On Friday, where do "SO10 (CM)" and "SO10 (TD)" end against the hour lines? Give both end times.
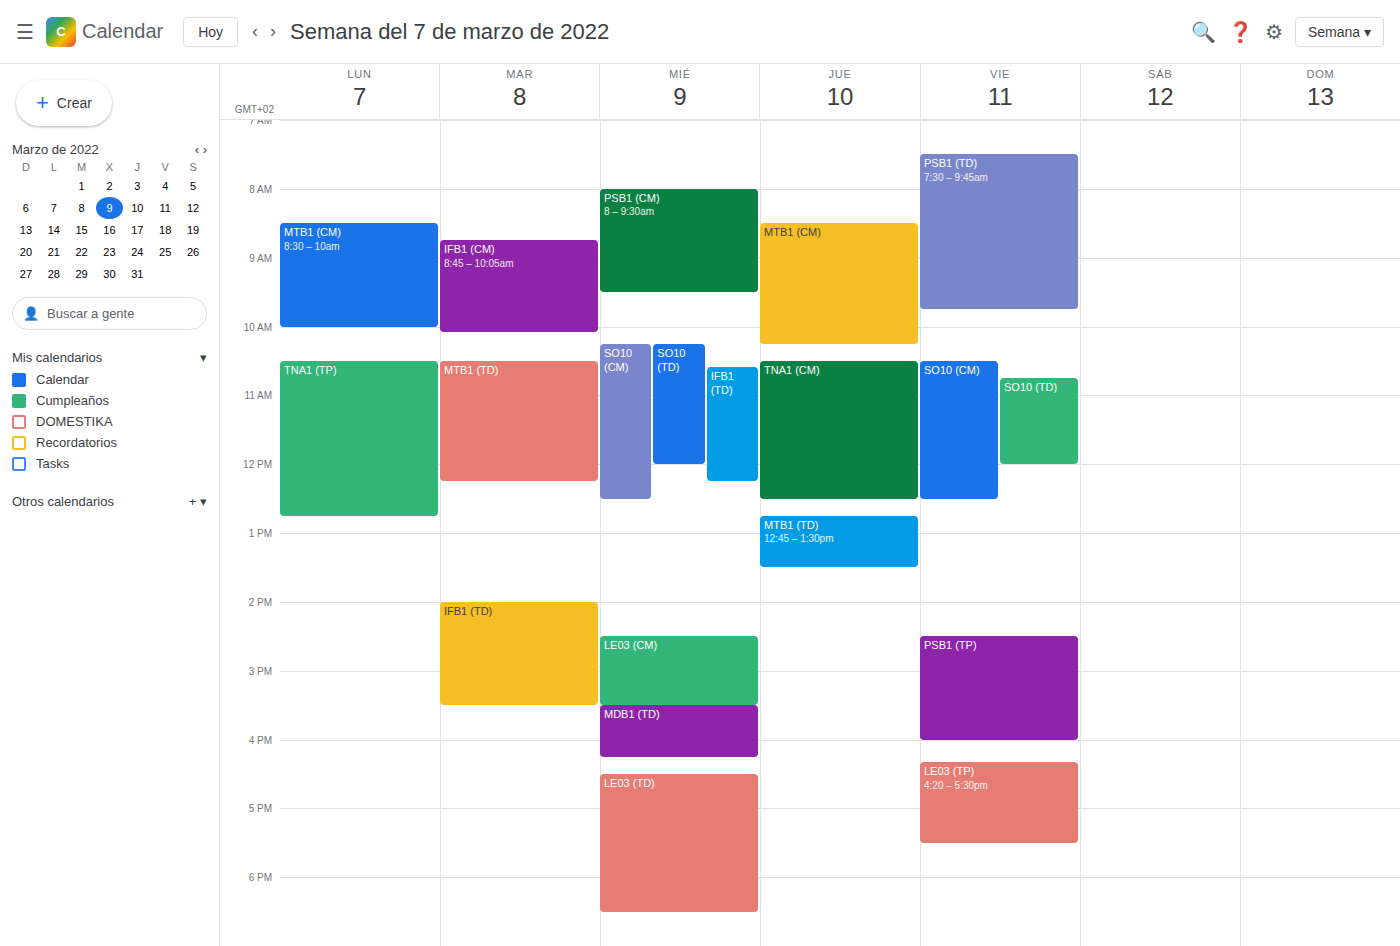
"SO10 (CM)": 12:30 PM, halfway between the 12 PM and 1 PM lines. "SO10 (TD)": 12:00 PM, exactly on the 12 PM line.